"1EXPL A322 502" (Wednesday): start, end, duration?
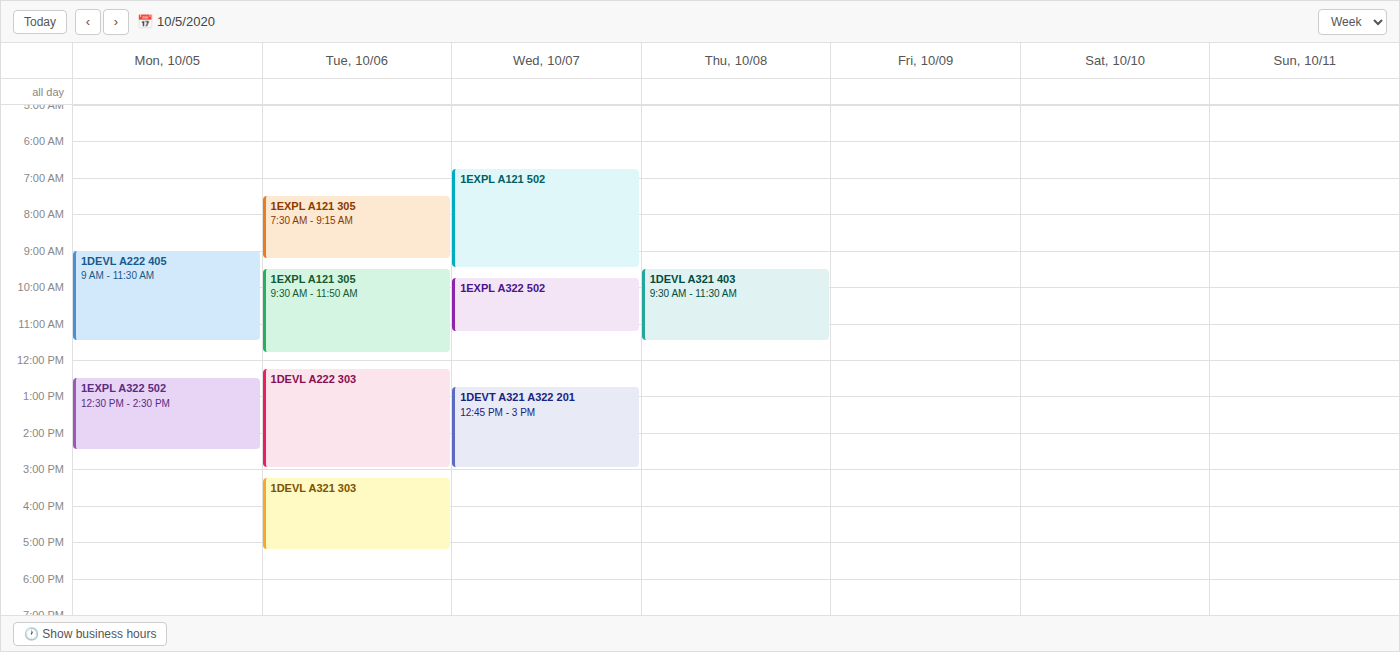
9:45 AM to 11:15 AM, 1 hour 30 minutes